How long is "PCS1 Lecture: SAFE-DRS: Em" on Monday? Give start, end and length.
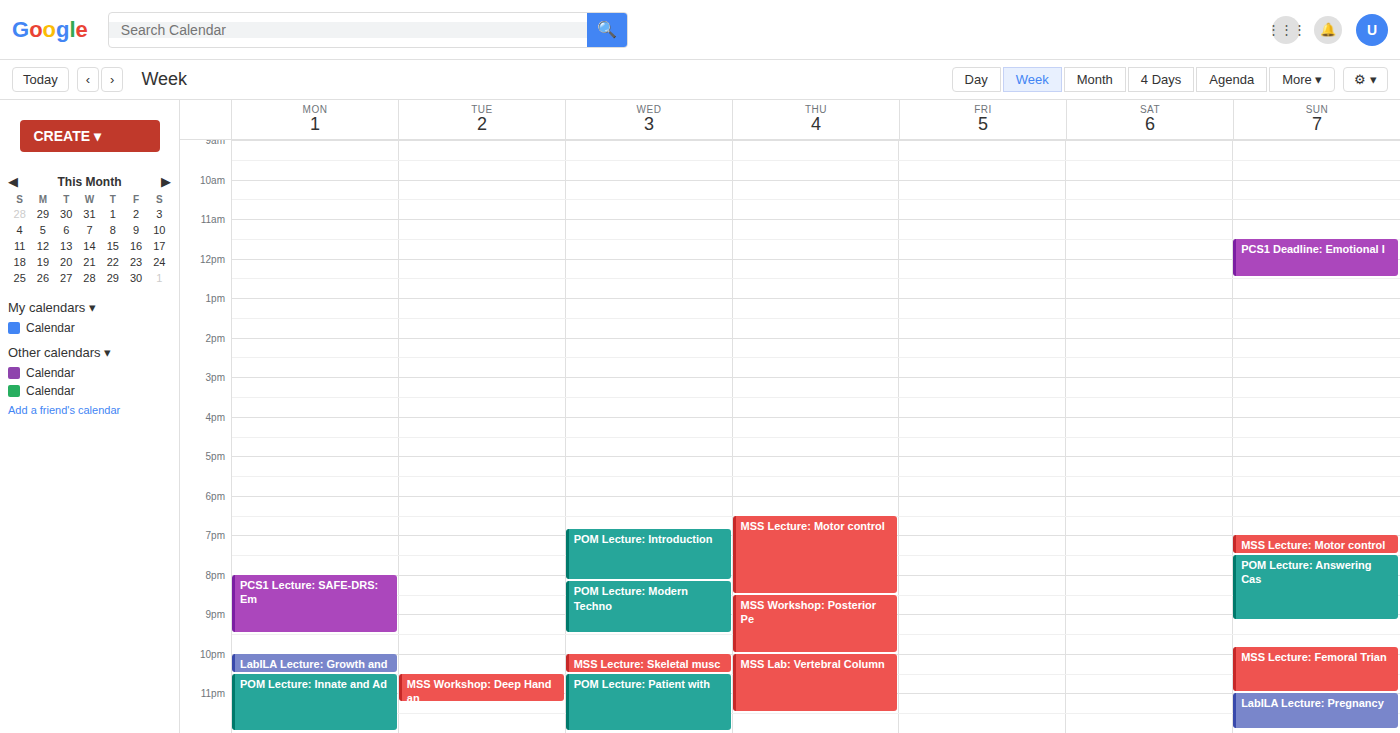
8:00 PM to 9:30 PM, 1 hour 30 minutes